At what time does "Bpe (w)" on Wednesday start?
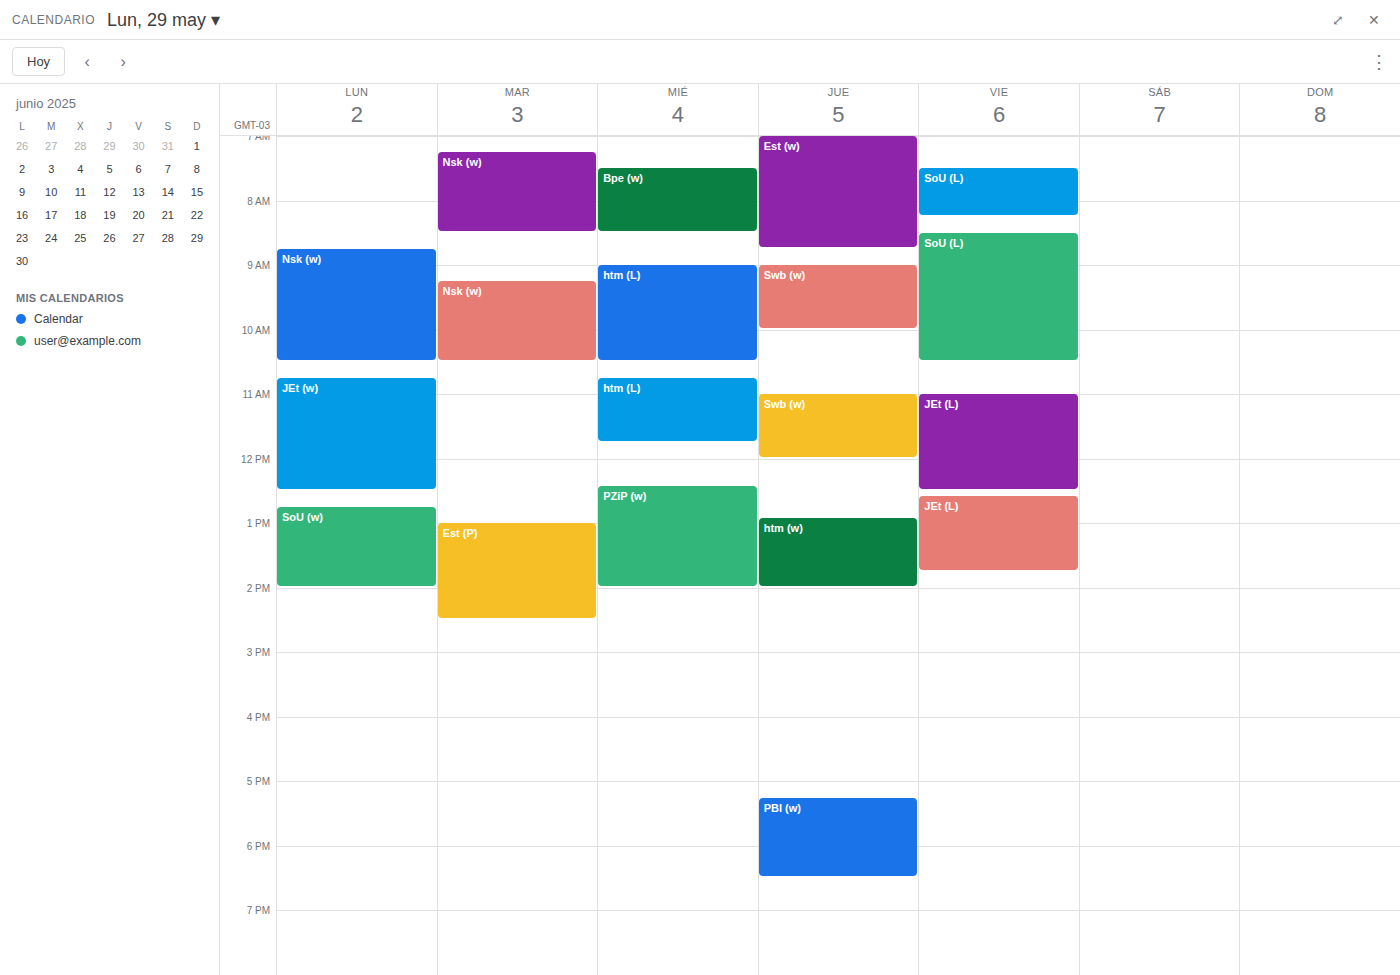
7:30 AM